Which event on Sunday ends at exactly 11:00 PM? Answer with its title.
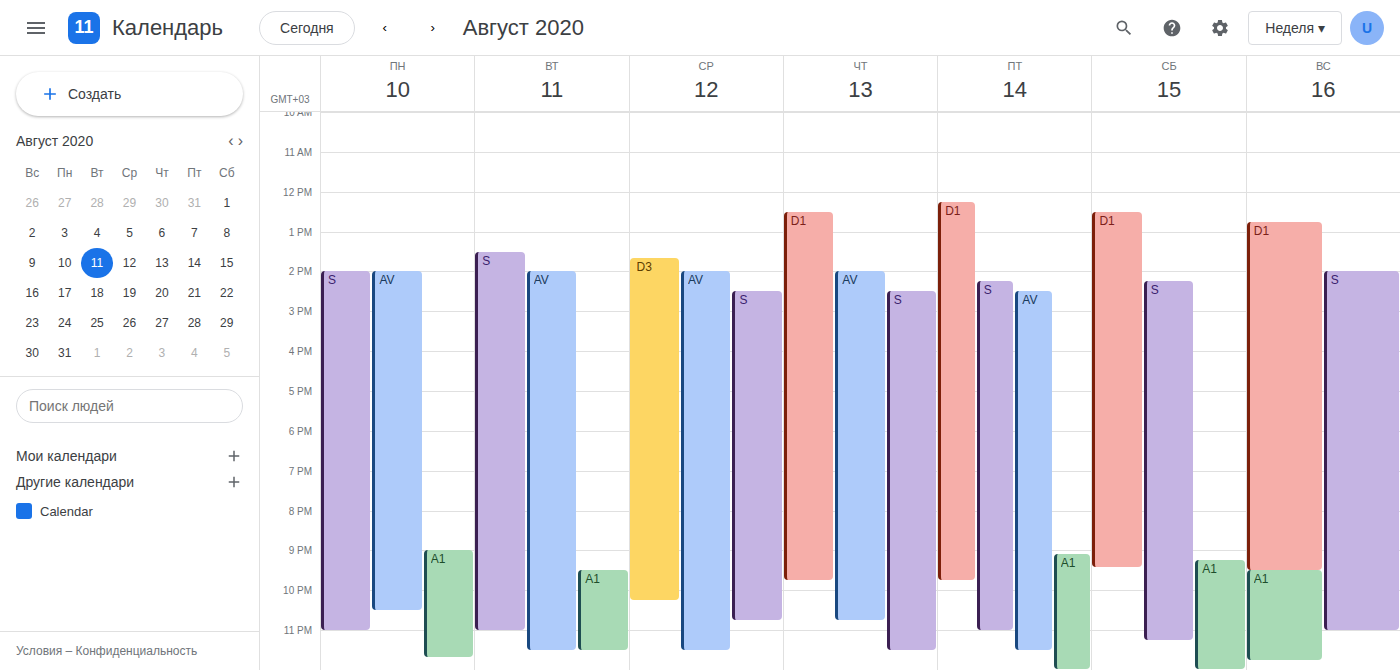
"S"